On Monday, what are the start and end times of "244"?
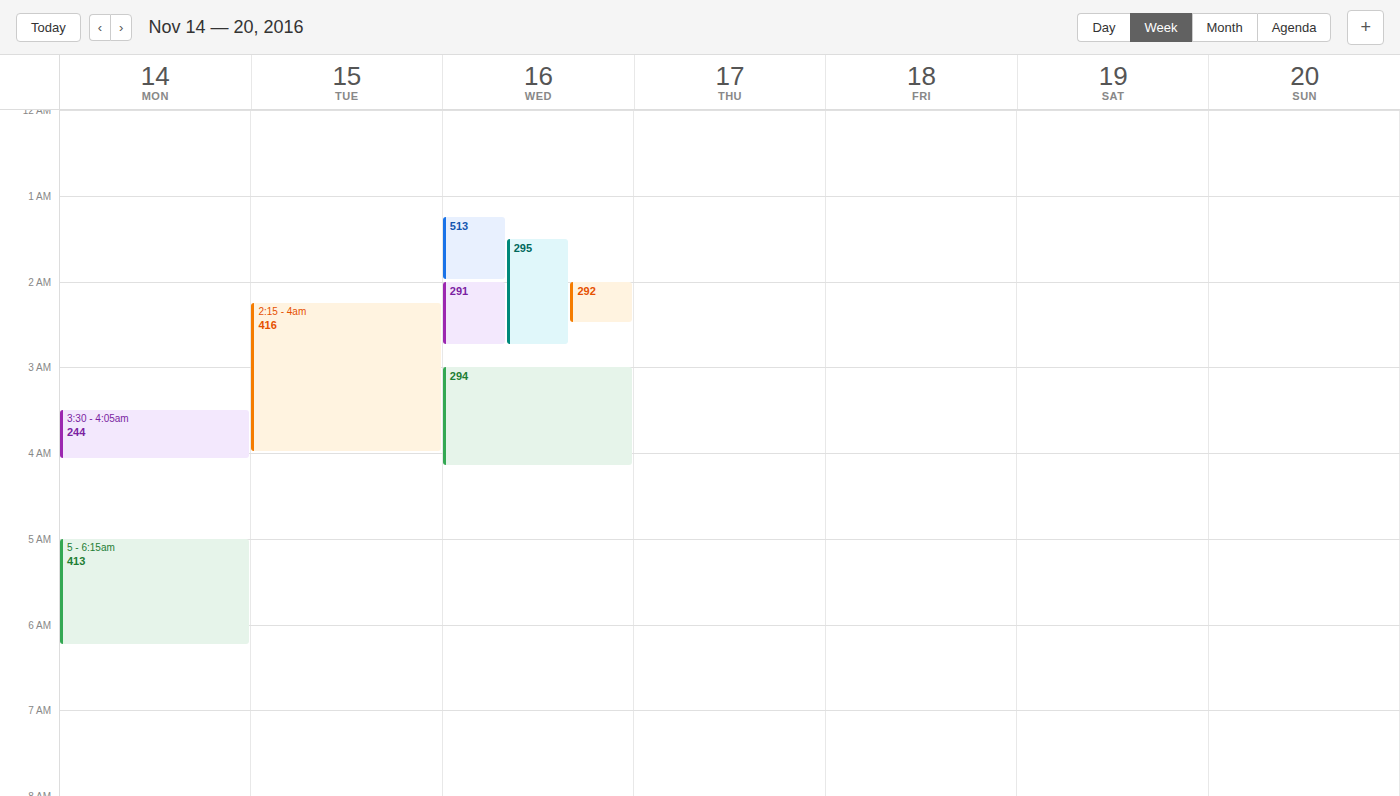
3:30 AM to 4:05 AM